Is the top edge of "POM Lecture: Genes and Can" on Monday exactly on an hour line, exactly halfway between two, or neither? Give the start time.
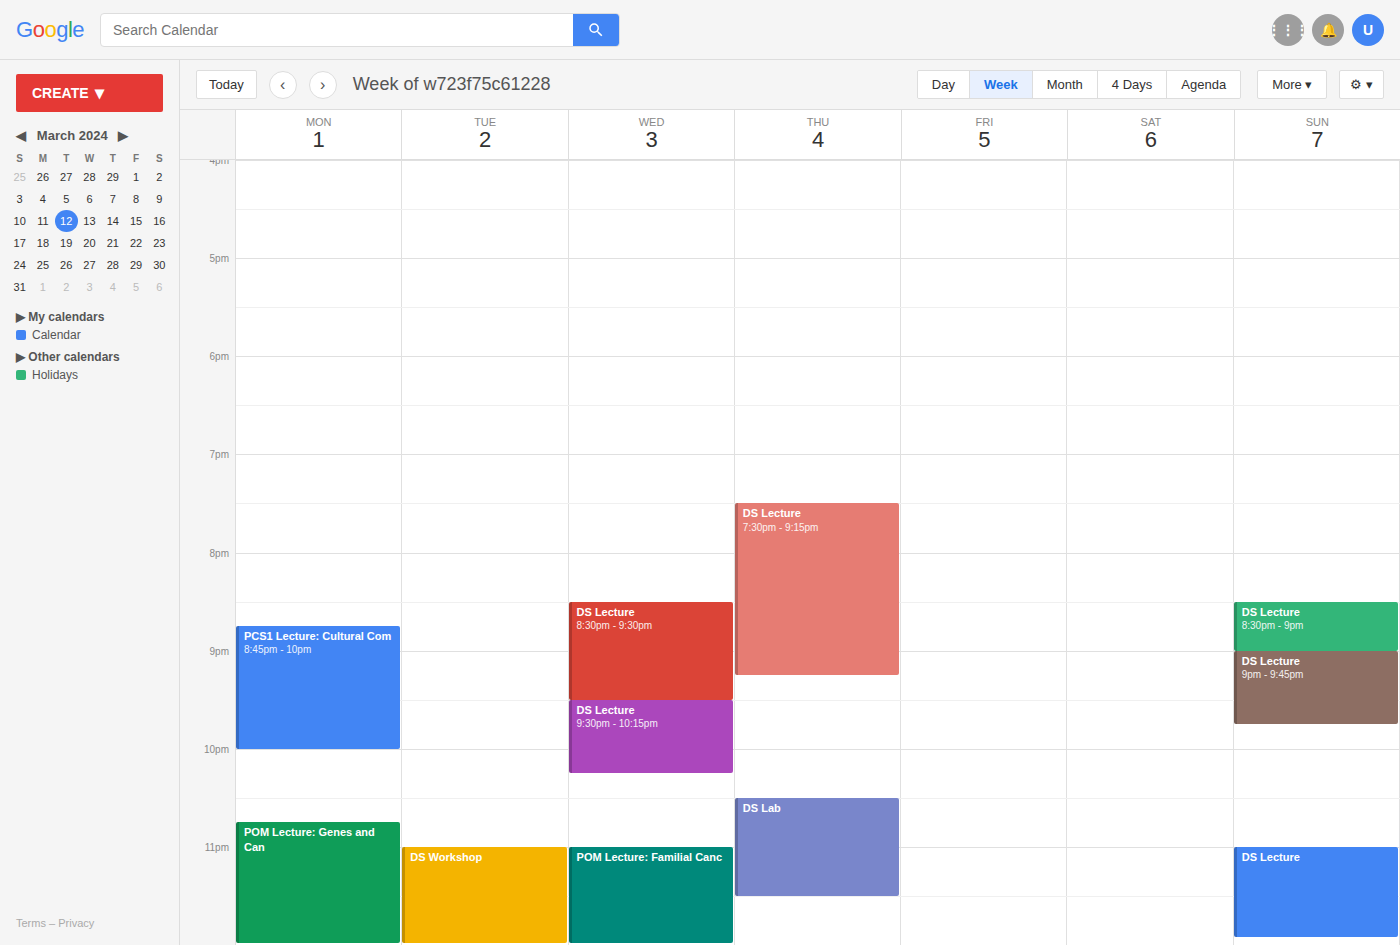
22:45 -- neither: three quarters of the way from the 22:00 line to the 23:00 line.